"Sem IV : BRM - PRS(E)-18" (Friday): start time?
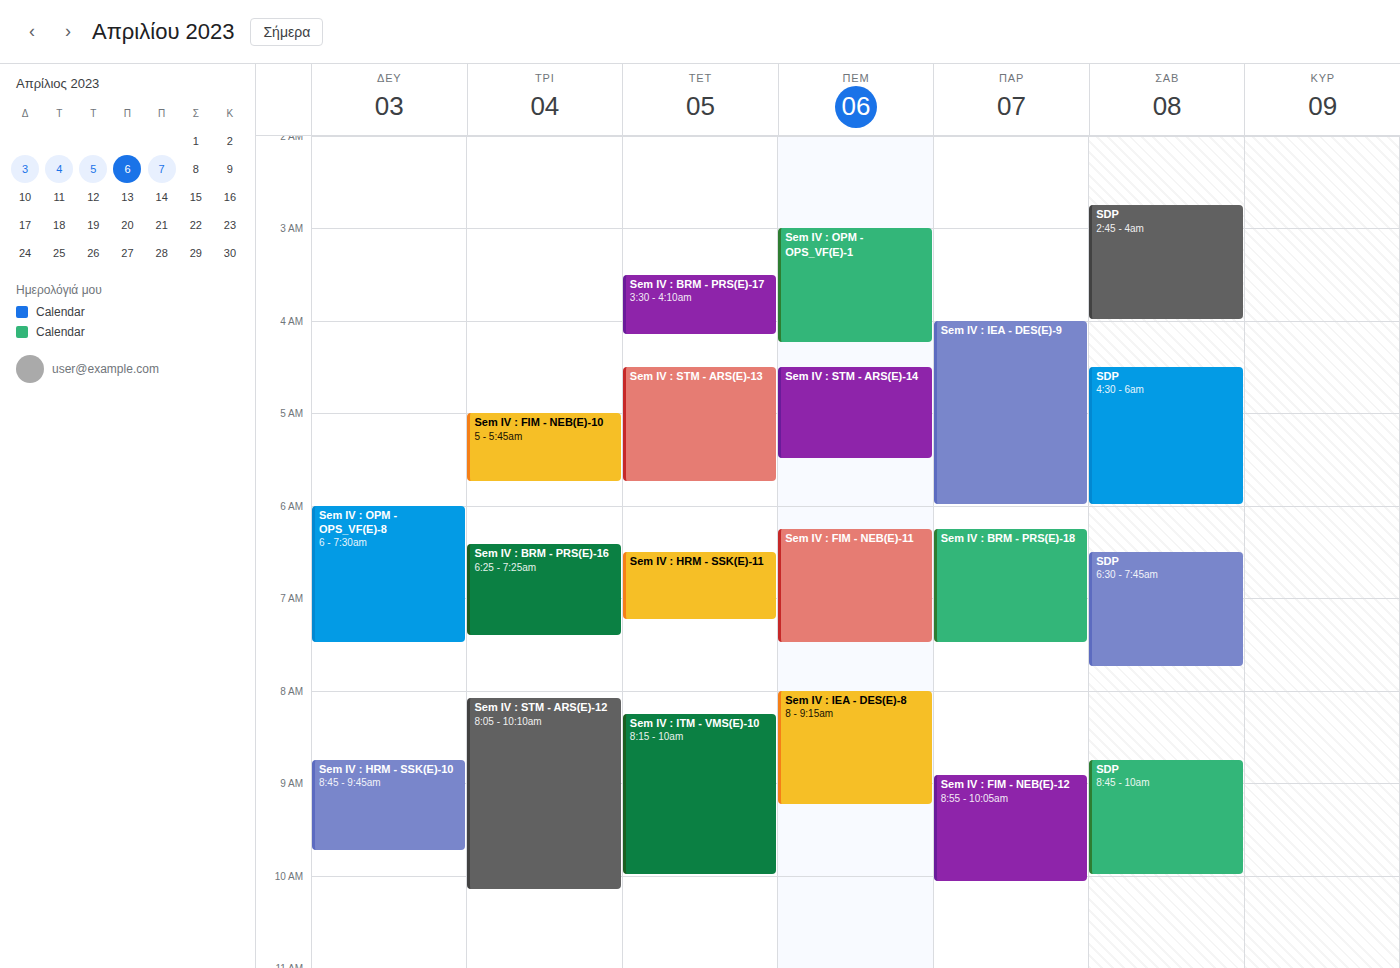
6:15 AM